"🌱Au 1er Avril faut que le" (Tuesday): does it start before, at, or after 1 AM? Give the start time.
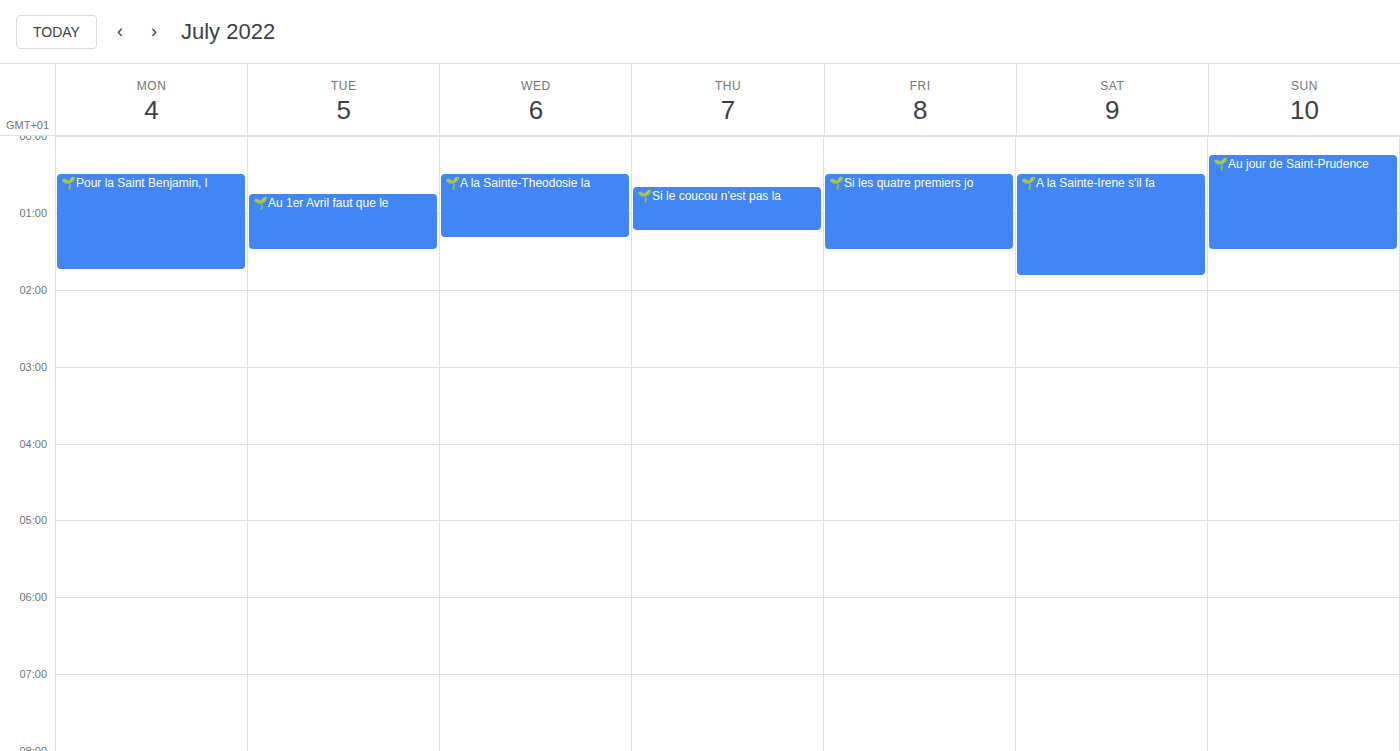
12:45 AM -- before 1 AM, 15 minutes above the 1 AM line.